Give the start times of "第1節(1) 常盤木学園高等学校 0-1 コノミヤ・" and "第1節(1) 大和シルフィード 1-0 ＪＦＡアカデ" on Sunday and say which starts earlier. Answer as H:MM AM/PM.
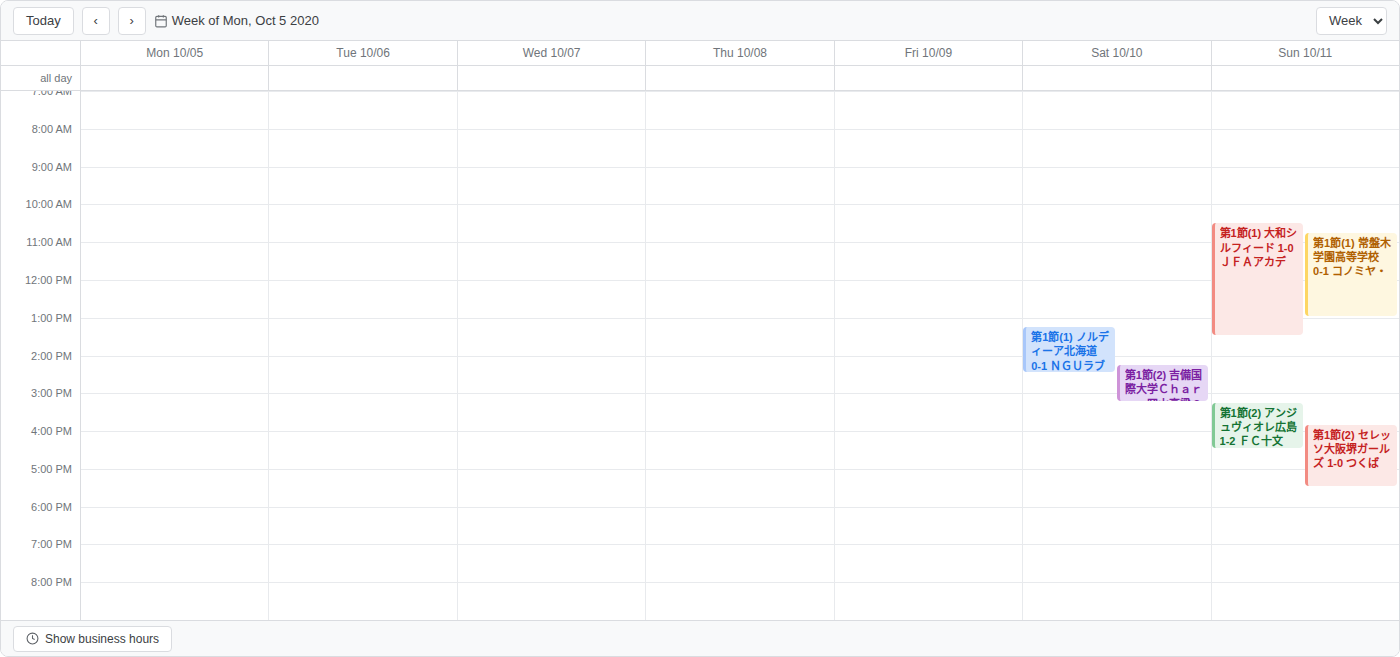
"第1節(1) 大和シルフィード 1-0 ＪＦＡアカデ" 10:30 AM; "第1節(1) 常盤木学園高等学校 0-1 コノミヤ・" 10:45 AM.